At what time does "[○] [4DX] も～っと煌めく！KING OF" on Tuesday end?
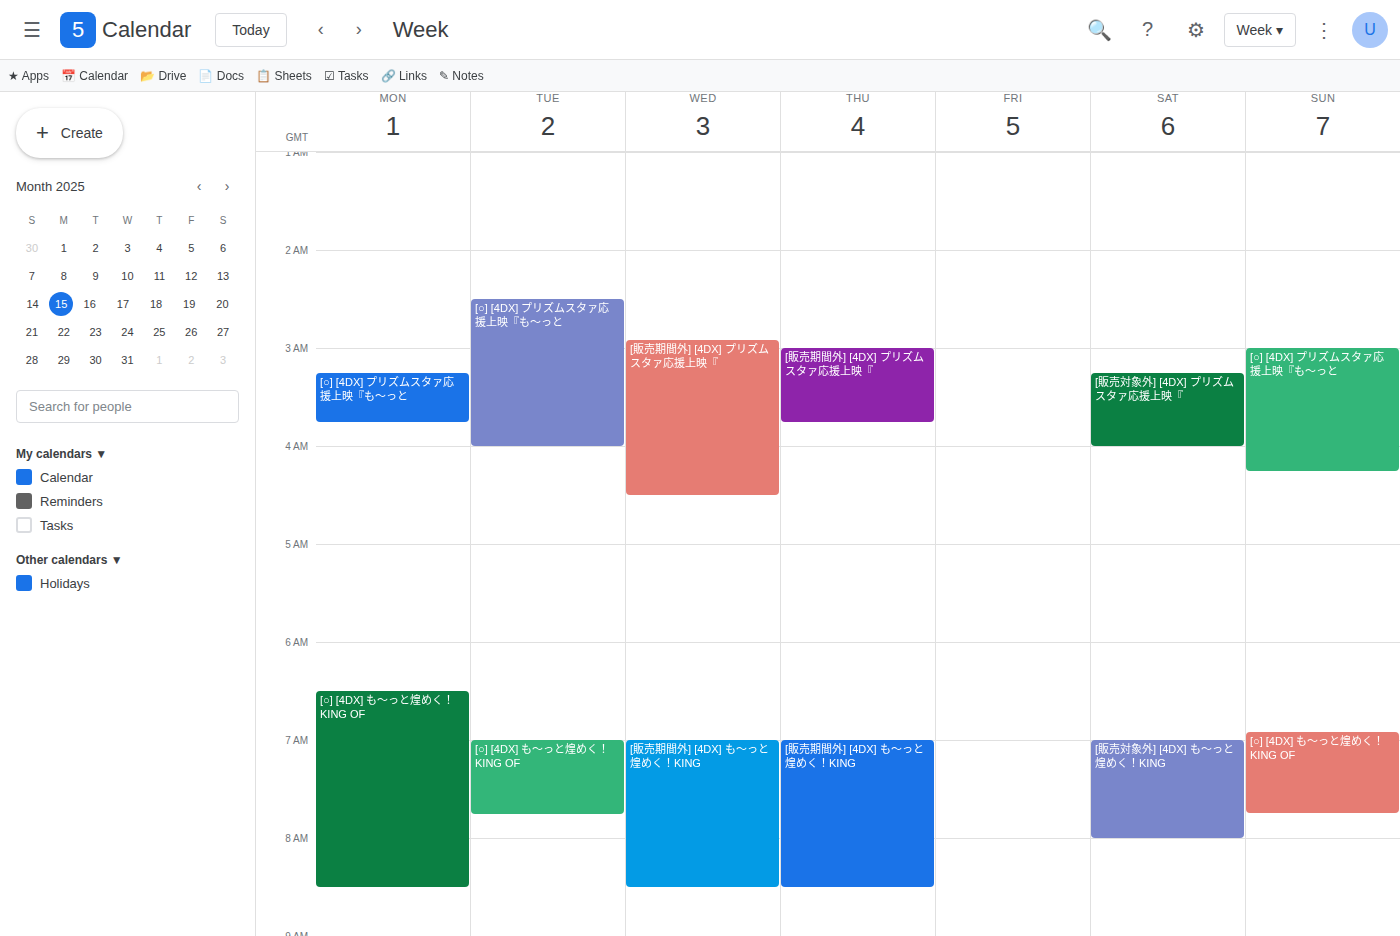
7:45 AM